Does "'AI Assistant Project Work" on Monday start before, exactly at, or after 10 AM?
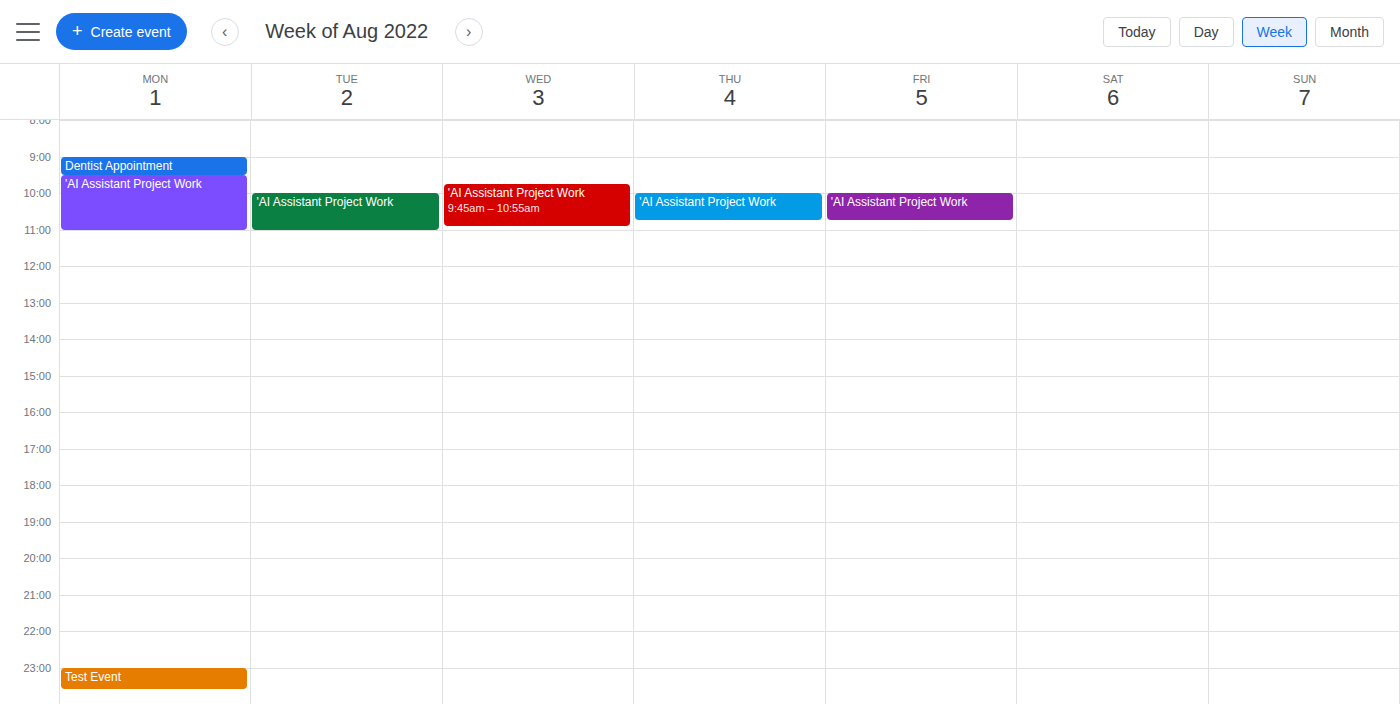
9:30 AM -- before 10 AM, 30 minutes above the 10 AM line.